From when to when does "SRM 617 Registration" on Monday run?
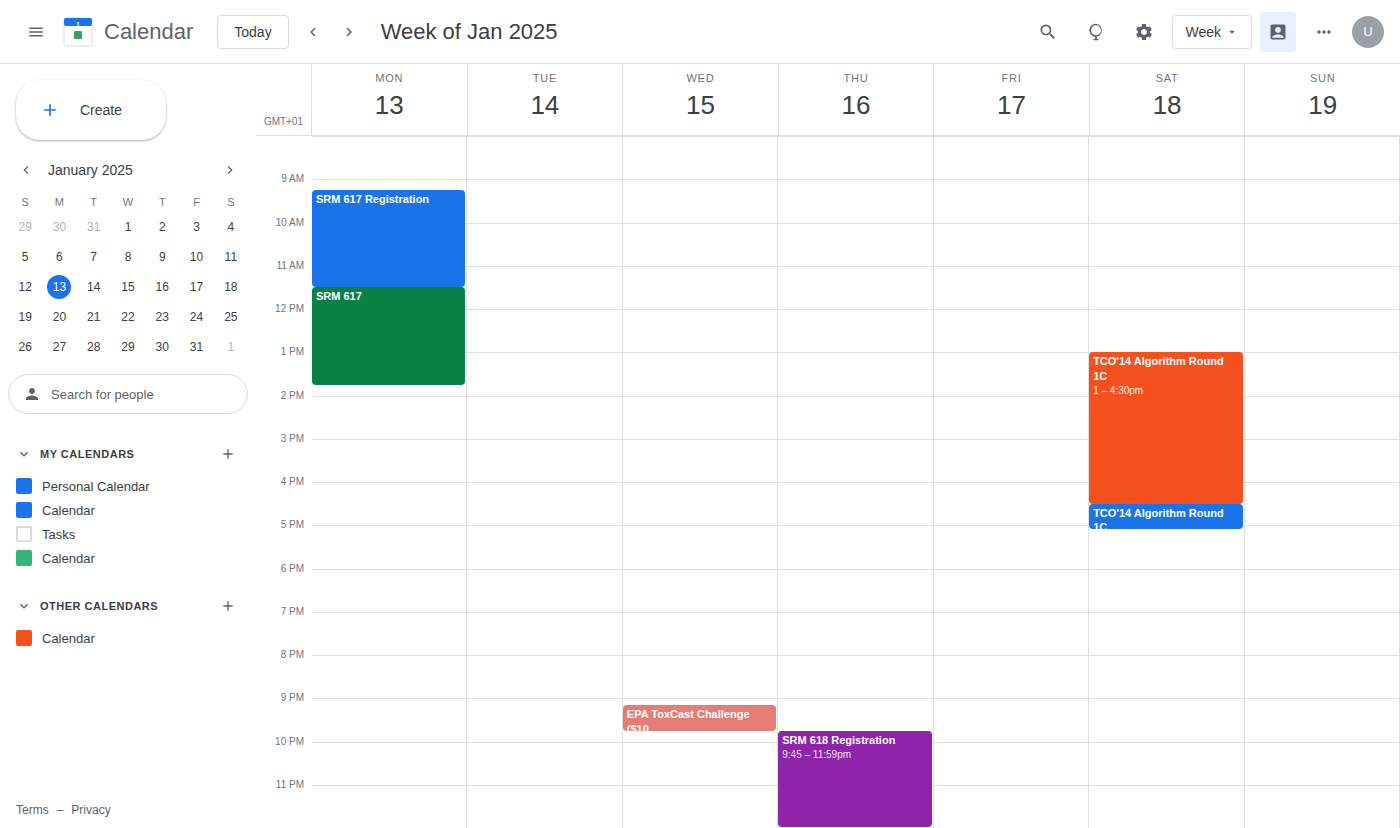
9:15 AM to 11:30 AM